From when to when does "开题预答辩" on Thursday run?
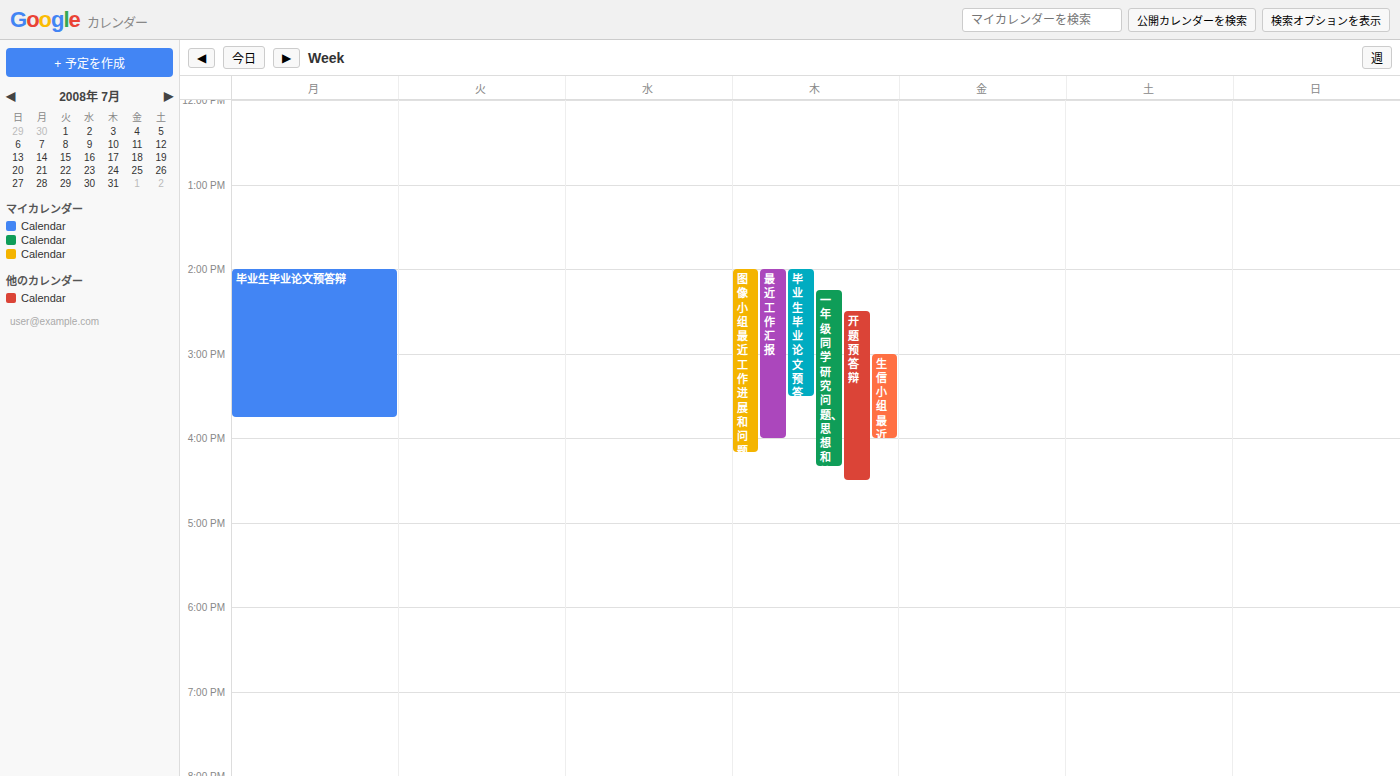
2:30 PM to 4:30 PM